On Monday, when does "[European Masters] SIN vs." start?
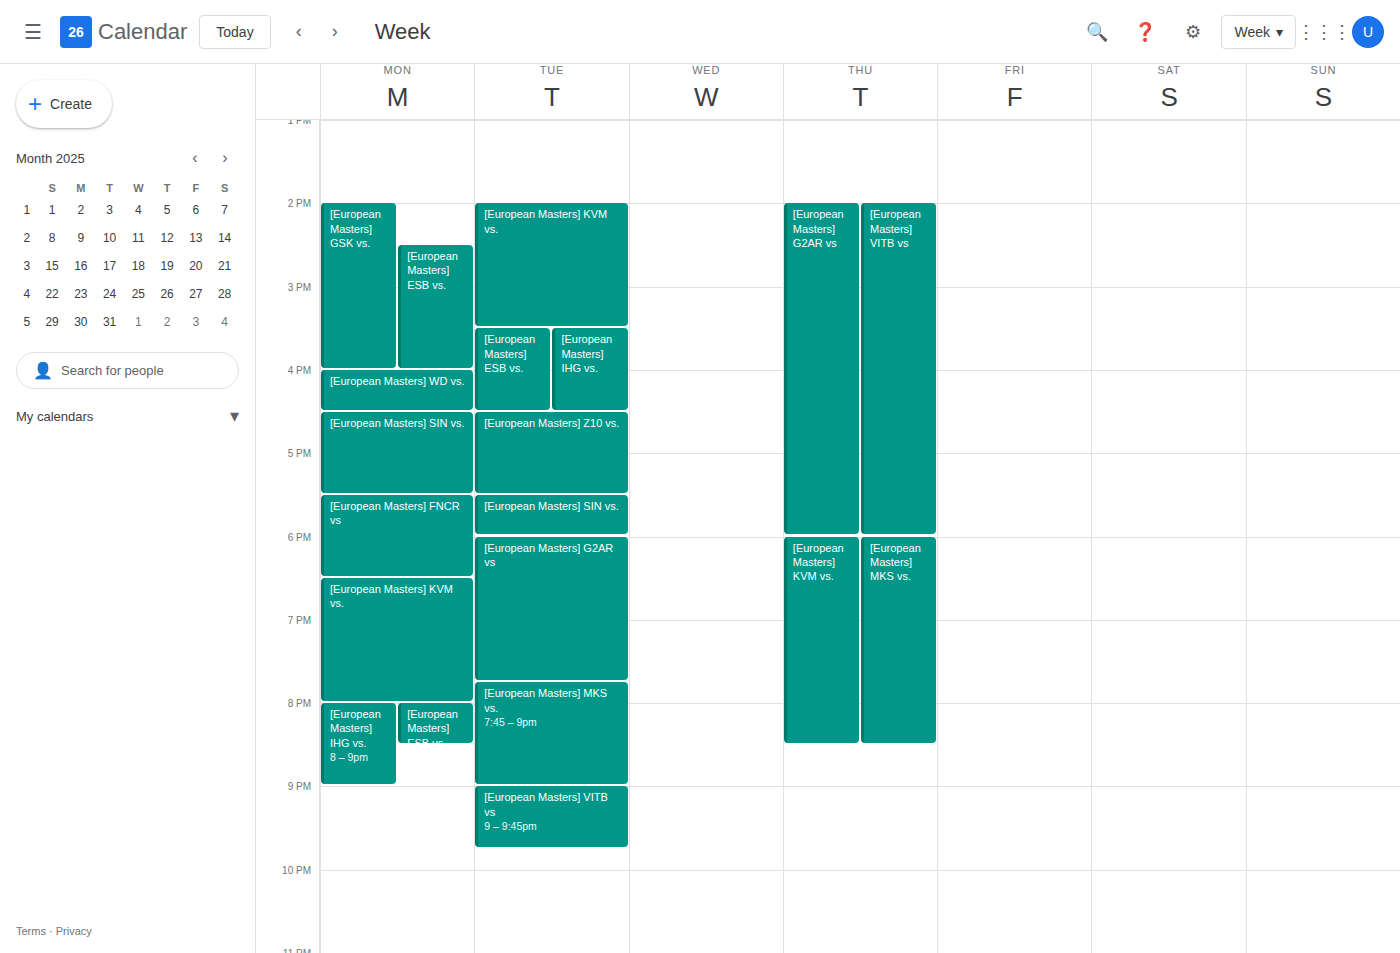
4:30 PM